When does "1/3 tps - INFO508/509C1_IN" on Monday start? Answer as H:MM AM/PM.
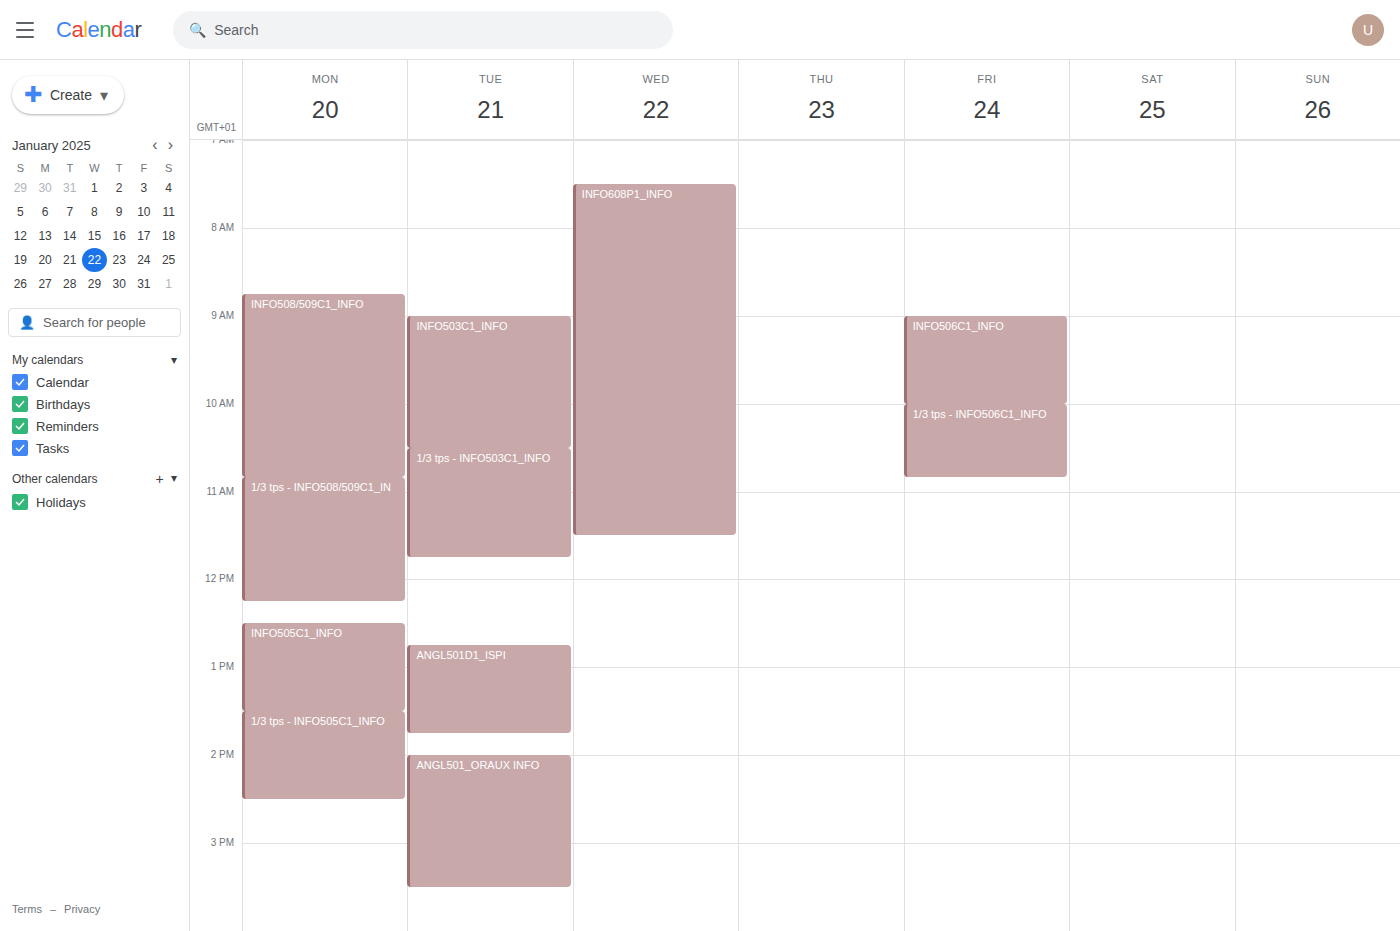
10:50 AM